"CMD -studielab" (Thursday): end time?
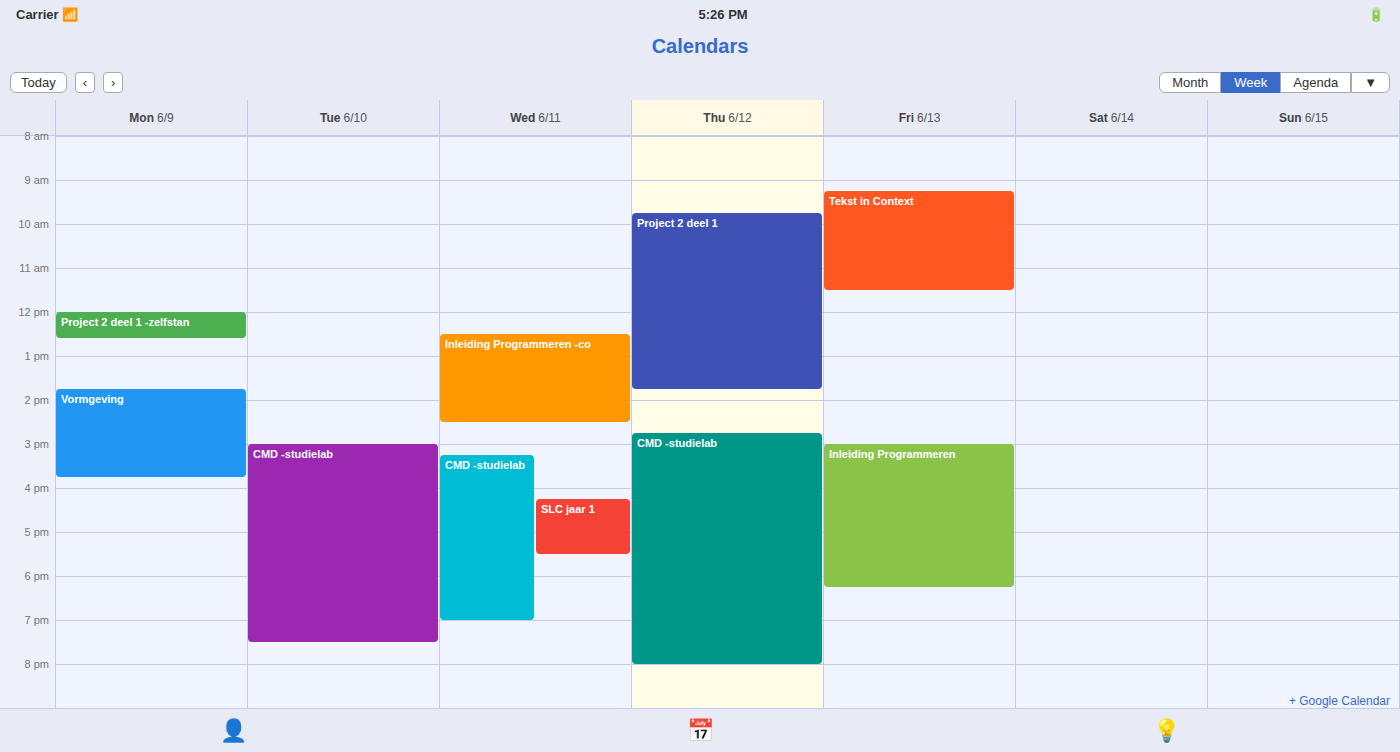
8:00 PM